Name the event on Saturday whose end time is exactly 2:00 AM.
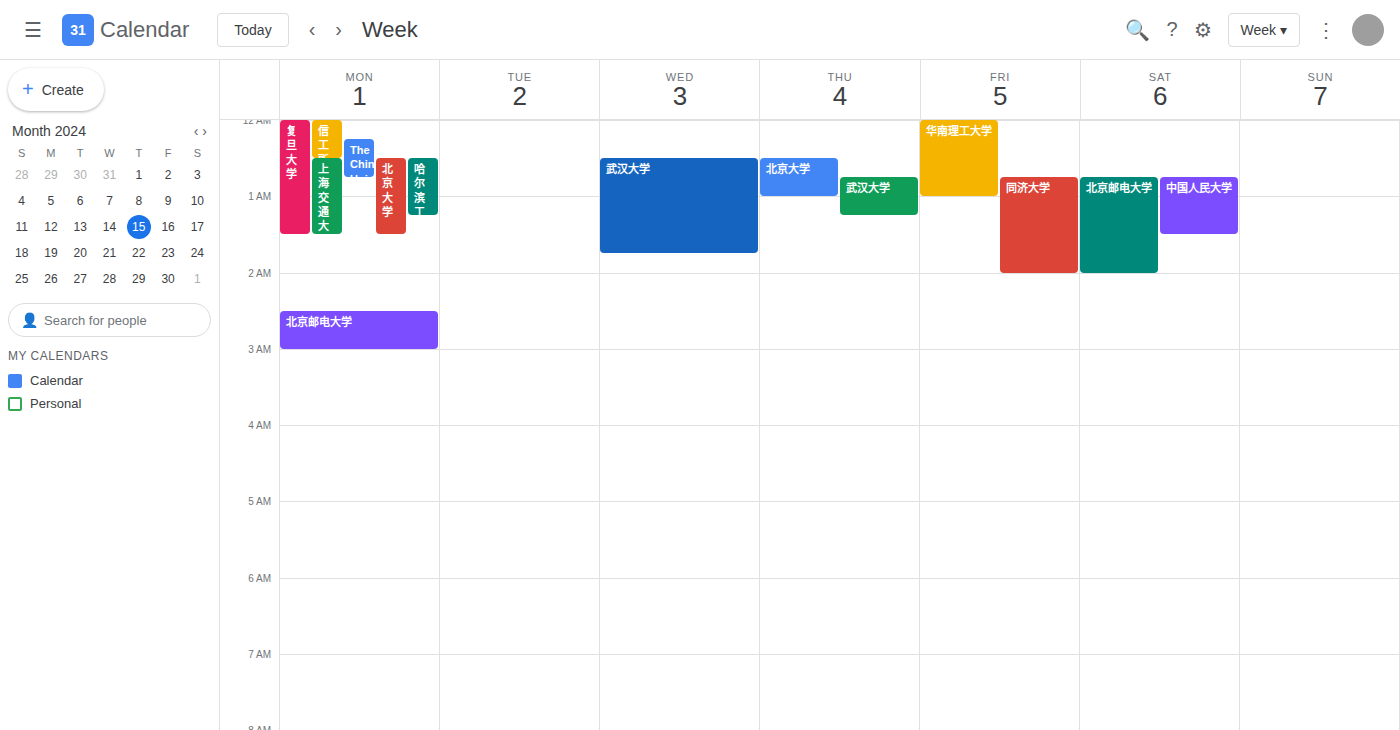
"北京邮电大学"